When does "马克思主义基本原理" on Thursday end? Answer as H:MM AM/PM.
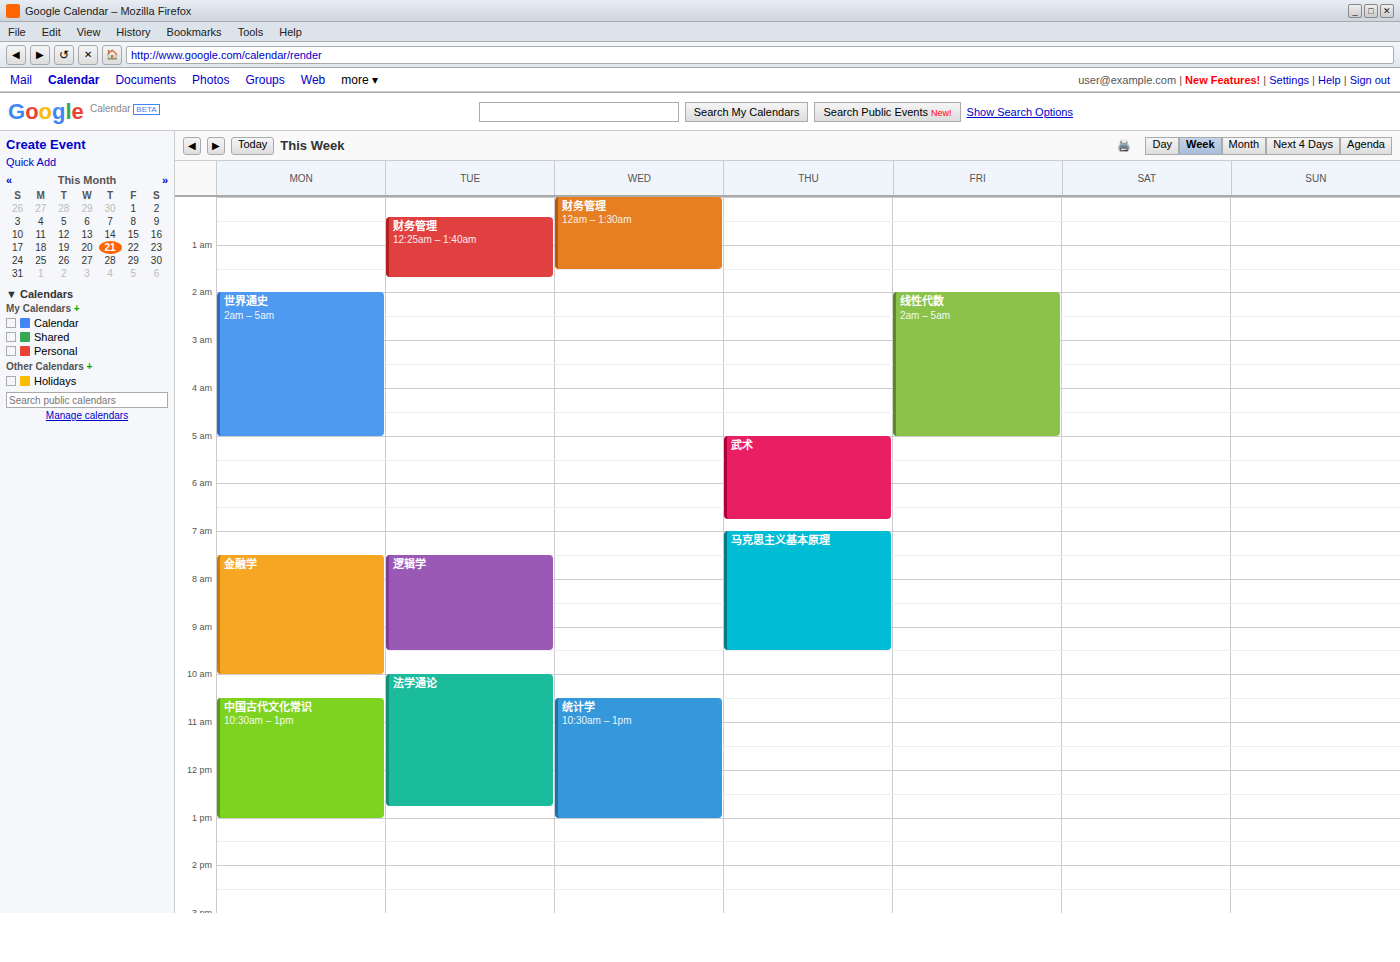
9:30 AM